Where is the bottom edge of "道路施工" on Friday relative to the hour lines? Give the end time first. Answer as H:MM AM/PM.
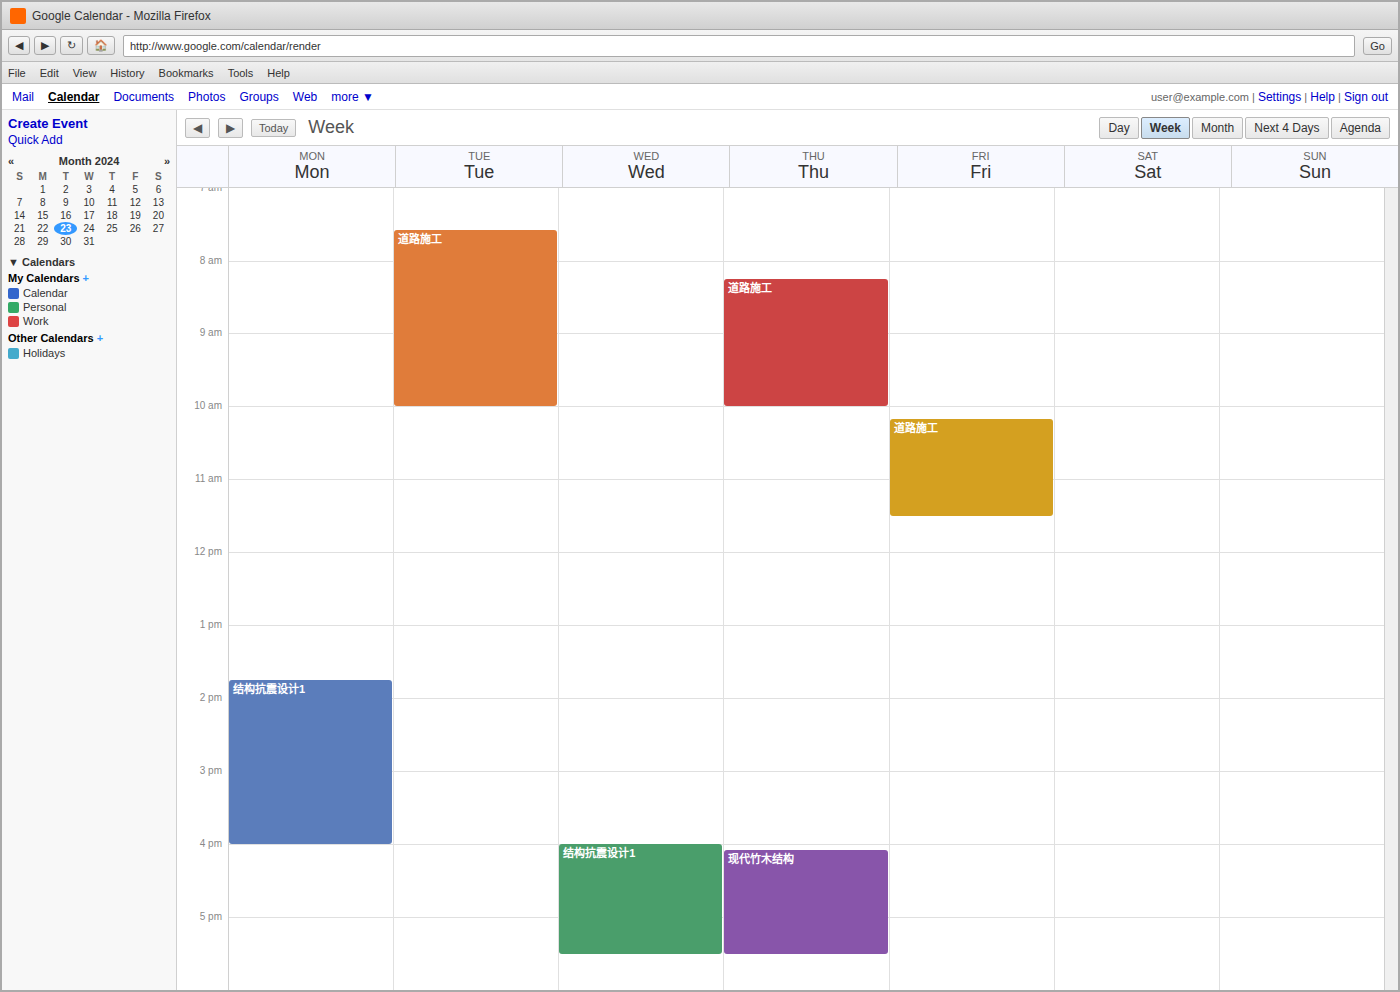
11:30 AM -- halfway between the 11 AM and 12 PM lines.